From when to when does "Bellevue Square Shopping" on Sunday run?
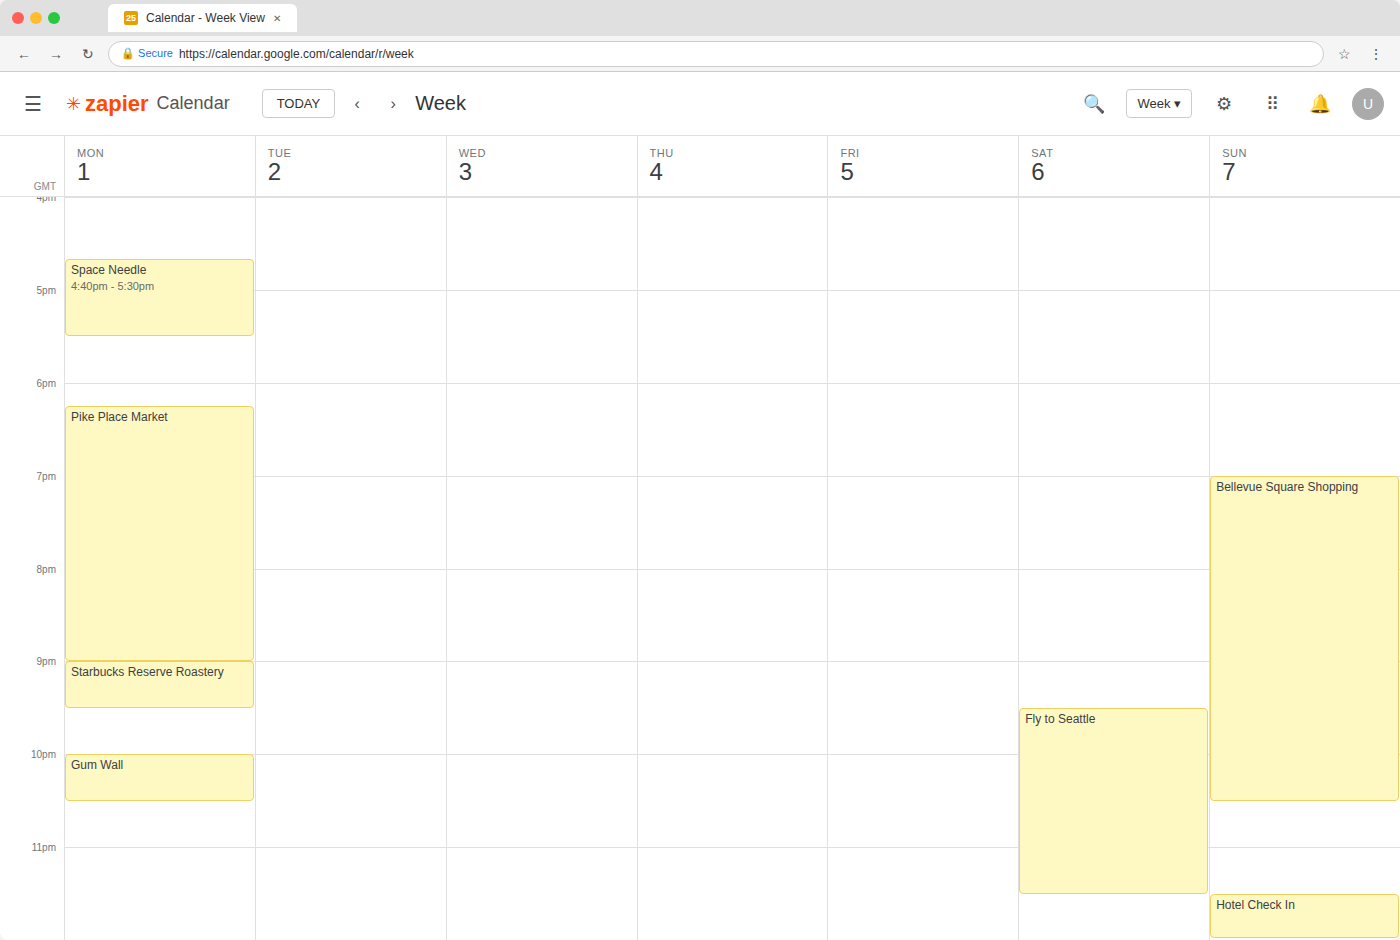
7:00 PM to 10:30 PM